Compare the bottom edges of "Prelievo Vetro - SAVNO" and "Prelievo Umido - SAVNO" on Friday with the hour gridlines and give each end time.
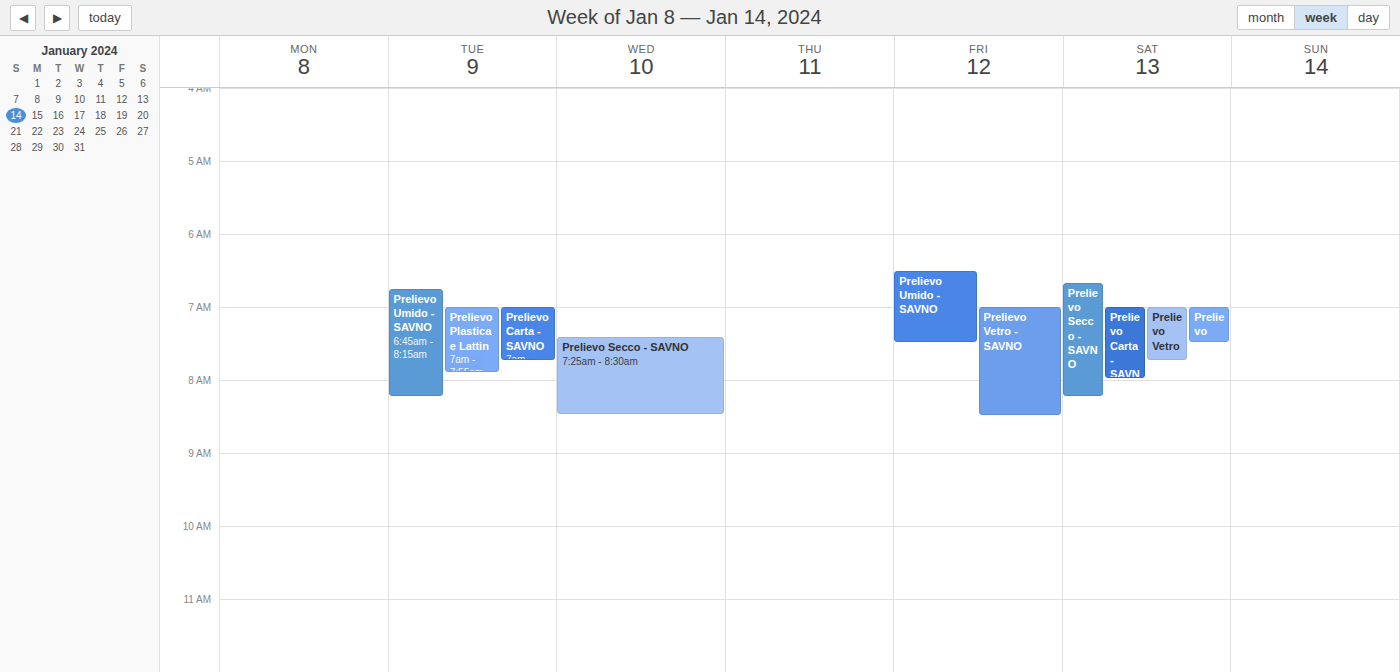
"Prelievo Vetro - SAVNO": 8:30 AM, halfway between the 8 AM and 9 AM lines. "Prelievo Umido - SAVNO": 7:30 AM, halfway between the 7 AM and 8 AM lines.